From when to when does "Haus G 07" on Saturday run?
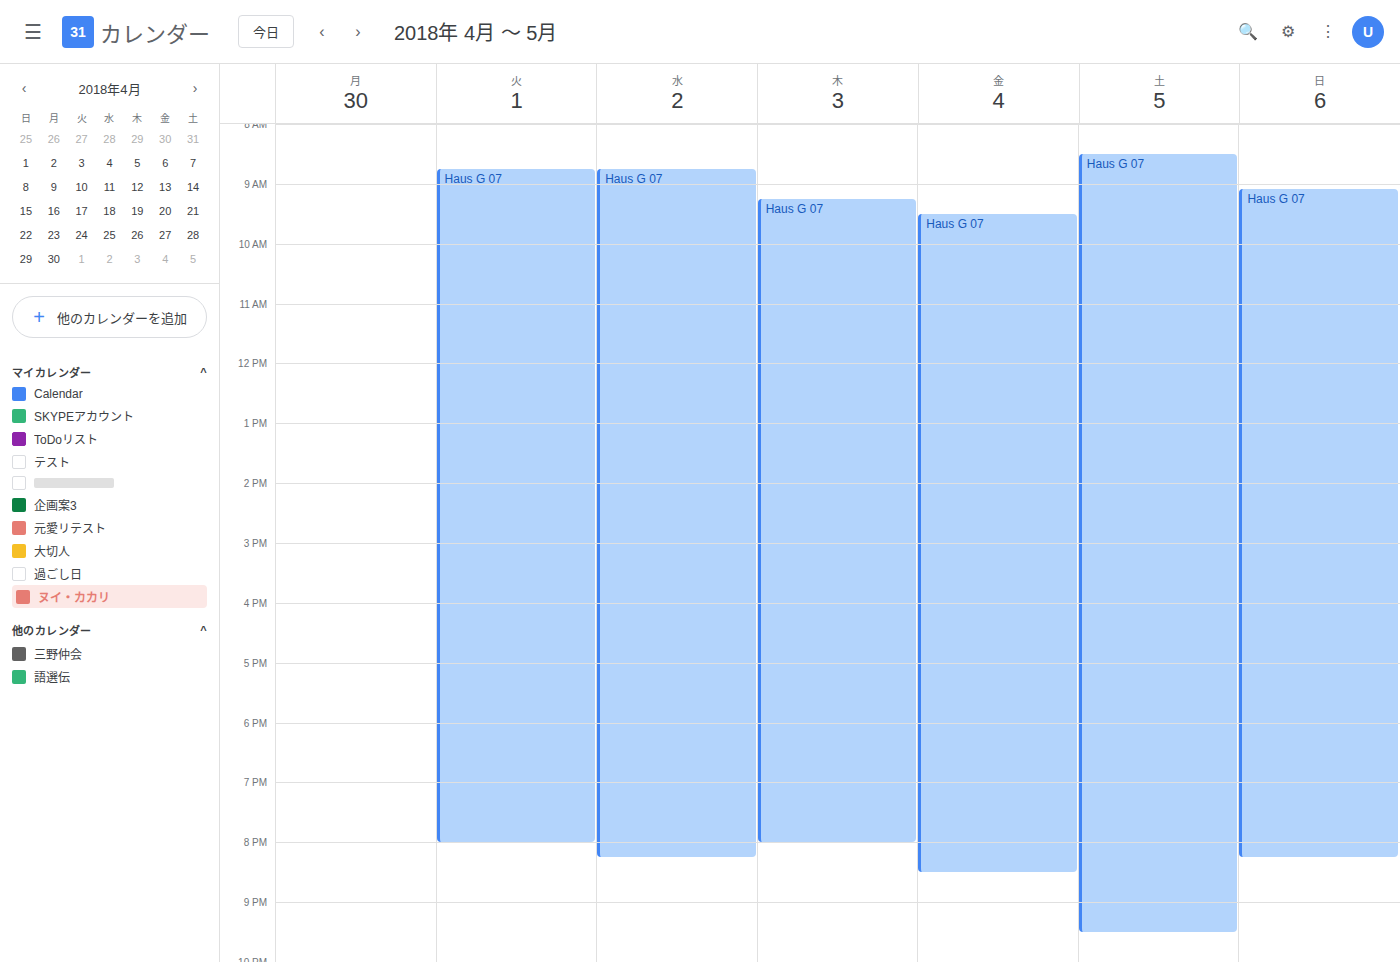
8:30 AM to 9:30 PM